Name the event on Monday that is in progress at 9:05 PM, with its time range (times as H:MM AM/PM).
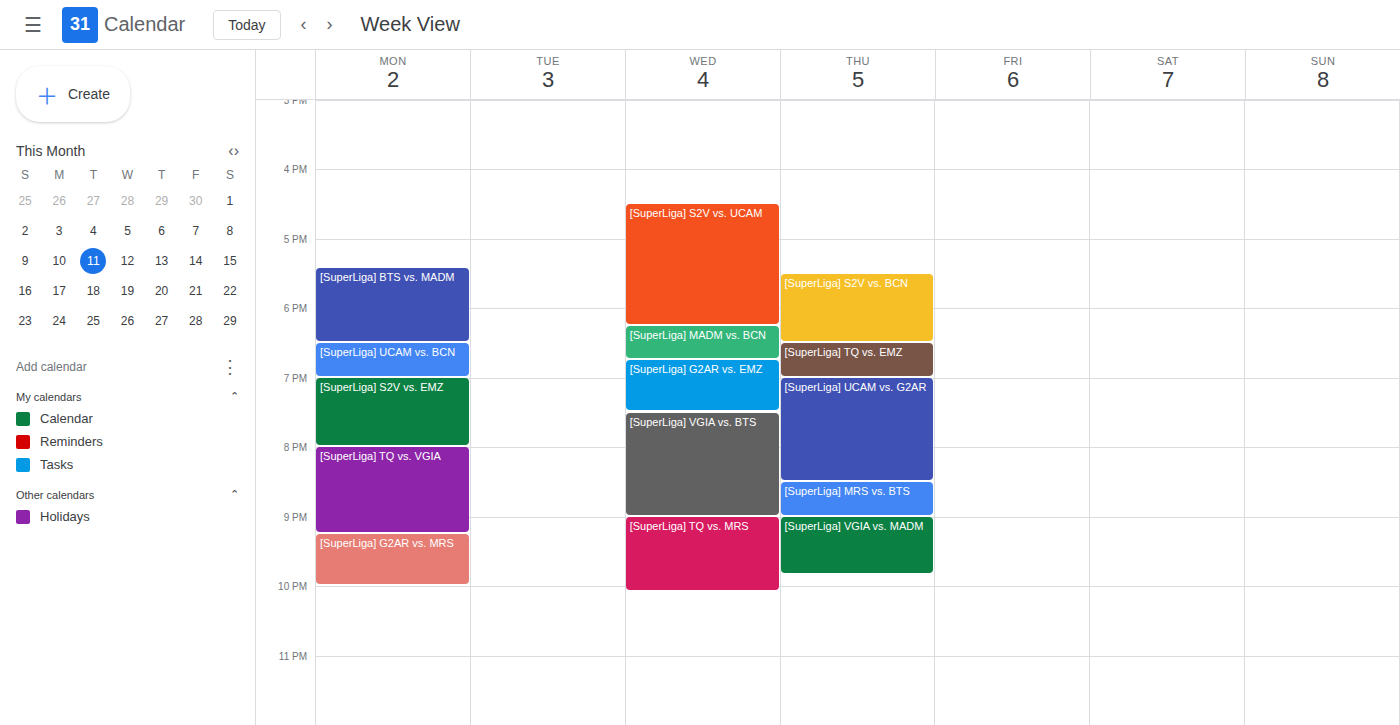
"[SuperLiga] TQ vs. VGIA", 8:00 PM to 9:15 PM